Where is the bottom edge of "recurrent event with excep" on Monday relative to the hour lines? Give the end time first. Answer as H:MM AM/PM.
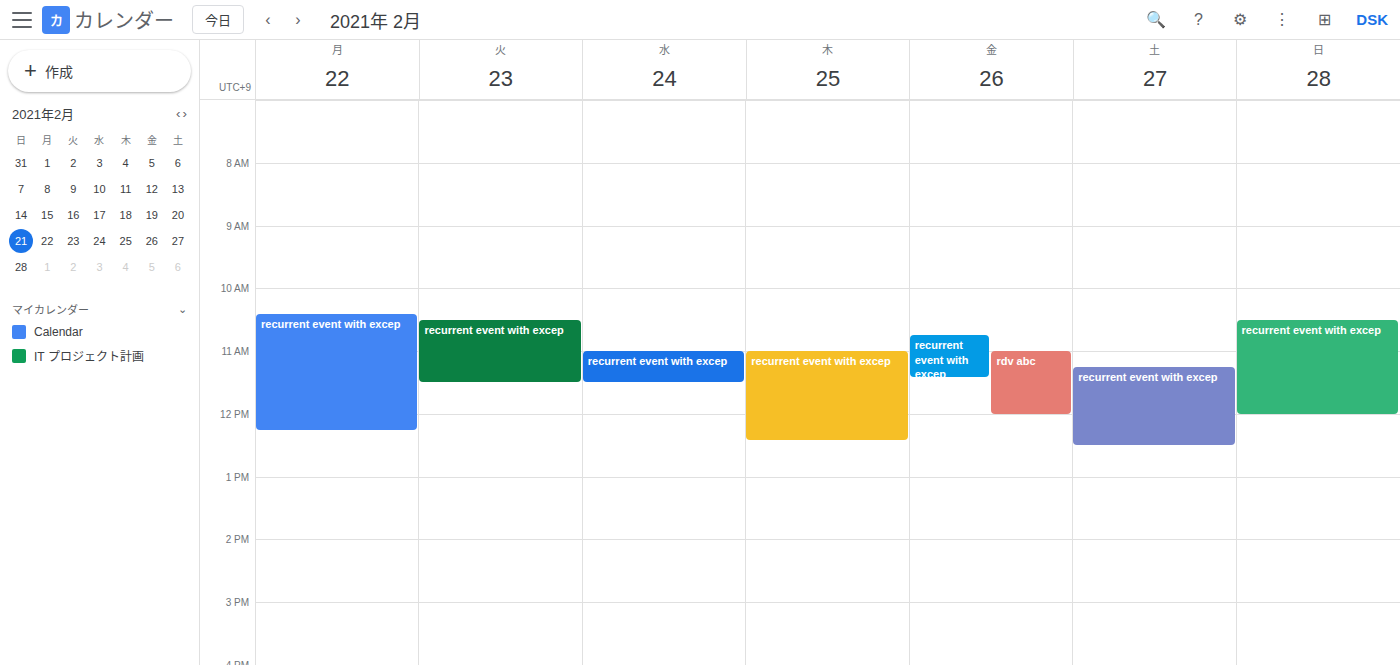
12:15 PM -- neither: a quarter of the way from the 12 PM line to the 1 PM line.